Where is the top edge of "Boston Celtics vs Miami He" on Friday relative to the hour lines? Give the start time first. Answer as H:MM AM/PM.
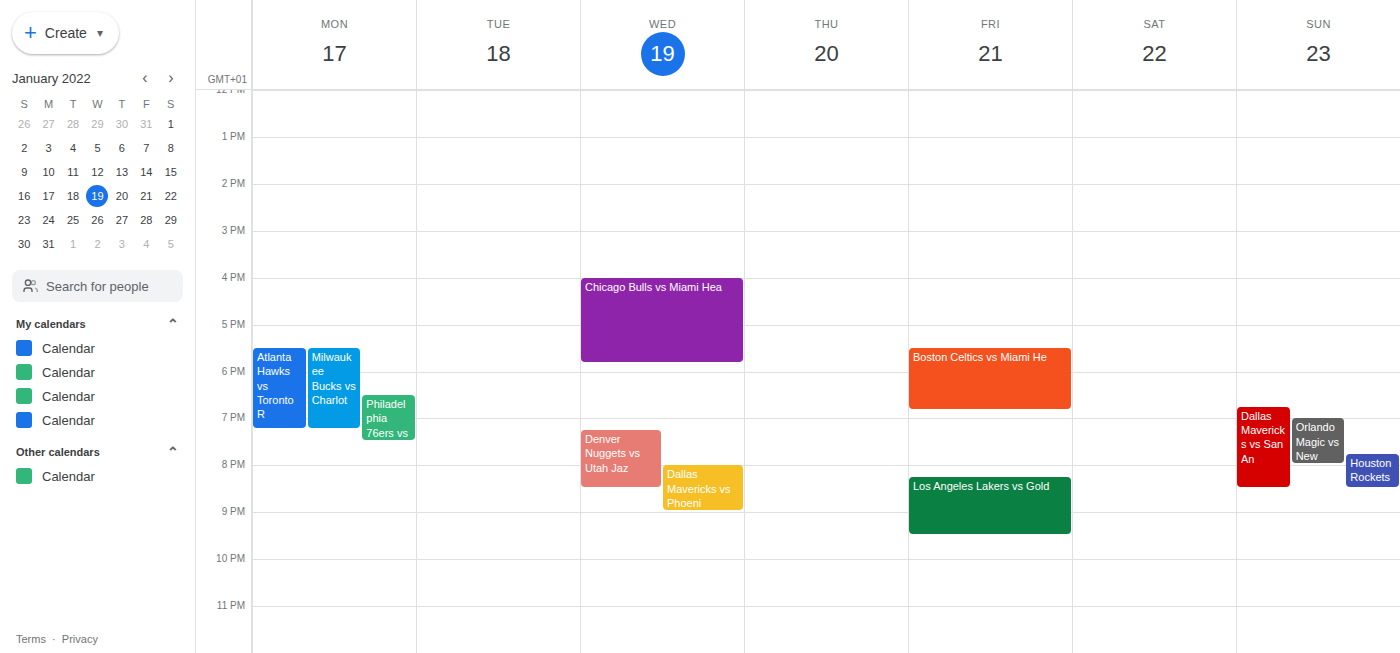
5:30 PM -- halfway between the 5 PM and 6 PM lines.